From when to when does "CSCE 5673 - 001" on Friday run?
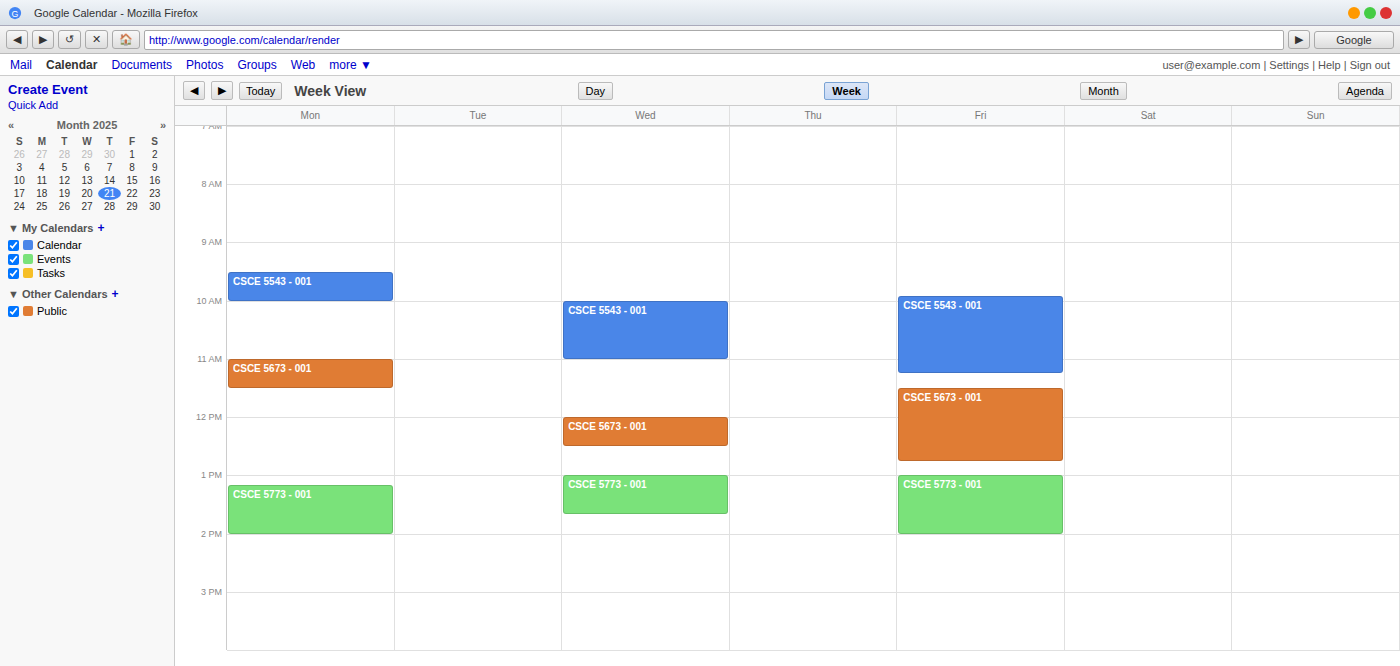
11:30 AM to 12:45 PM